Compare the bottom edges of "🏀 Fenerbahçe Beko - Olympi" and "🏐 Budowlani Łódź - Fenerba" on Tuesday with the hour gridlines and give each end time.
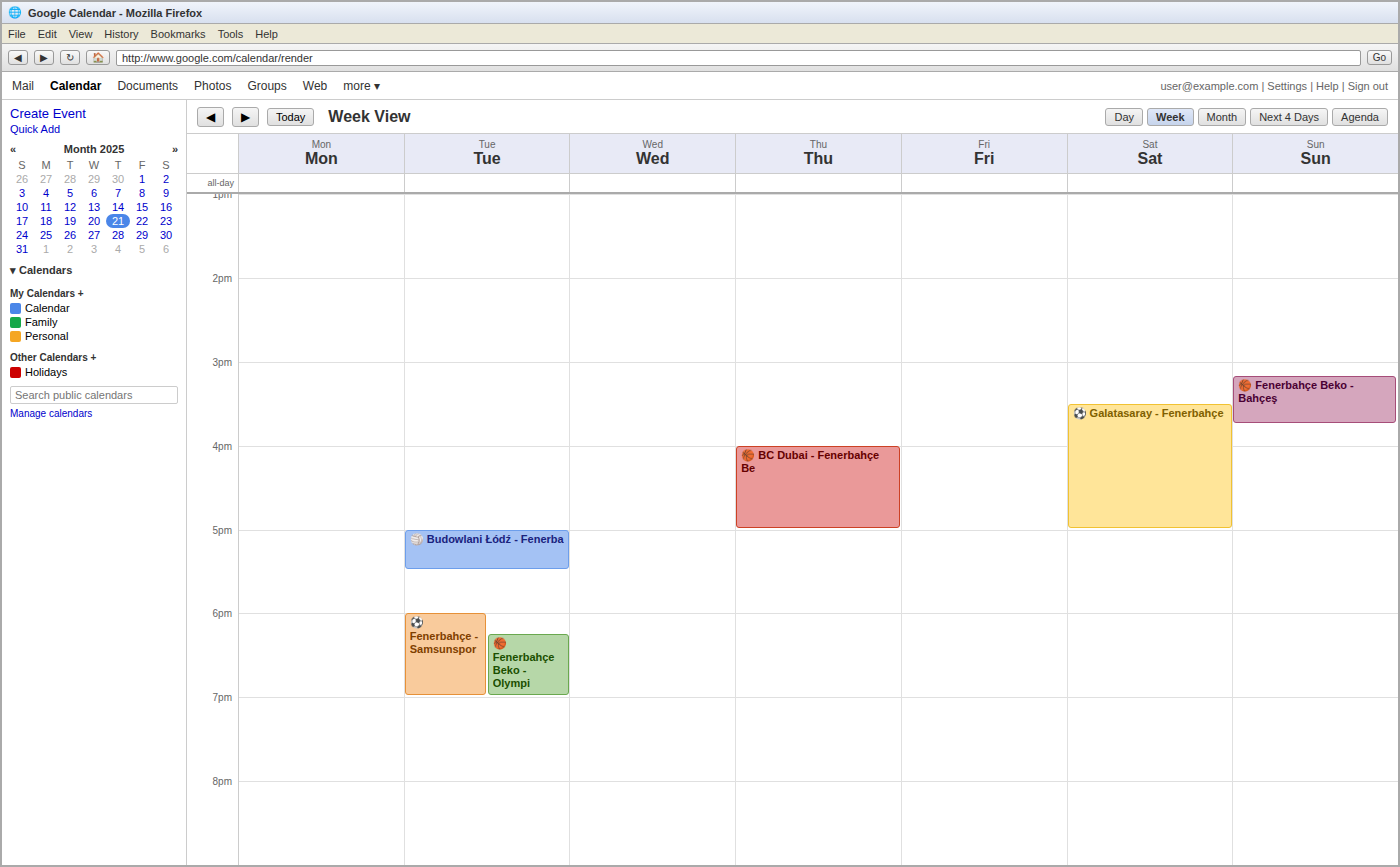
"🏀 Fenerbahçe Beko - Olympi": 7:00 PM, exactly on the 7 PM line. "🏐 Budowlani Łódź - Fenerba": 5:30 PM, halfway between the 5 PM and 6 PM lines.